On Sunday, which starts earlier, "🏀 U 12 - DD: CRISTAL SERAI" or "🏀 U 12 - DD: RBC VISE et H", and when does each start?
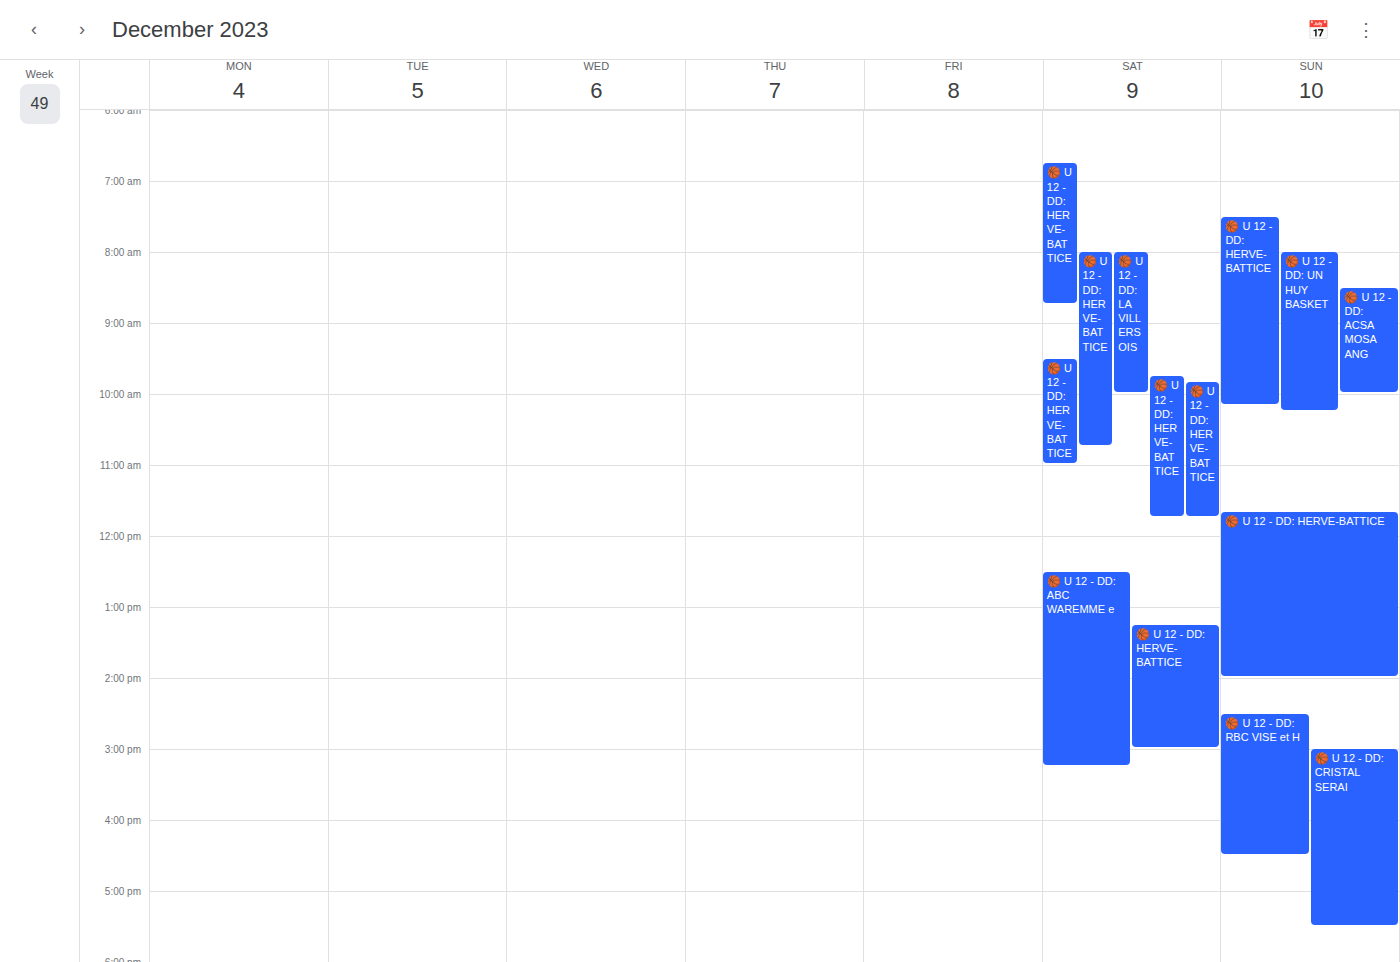
"🏀 U 12 - DD: RBC VISE et H" 2:30 PM; "🏀 U 12 - DD: CRISTAL SERAI" 3:00 PM.